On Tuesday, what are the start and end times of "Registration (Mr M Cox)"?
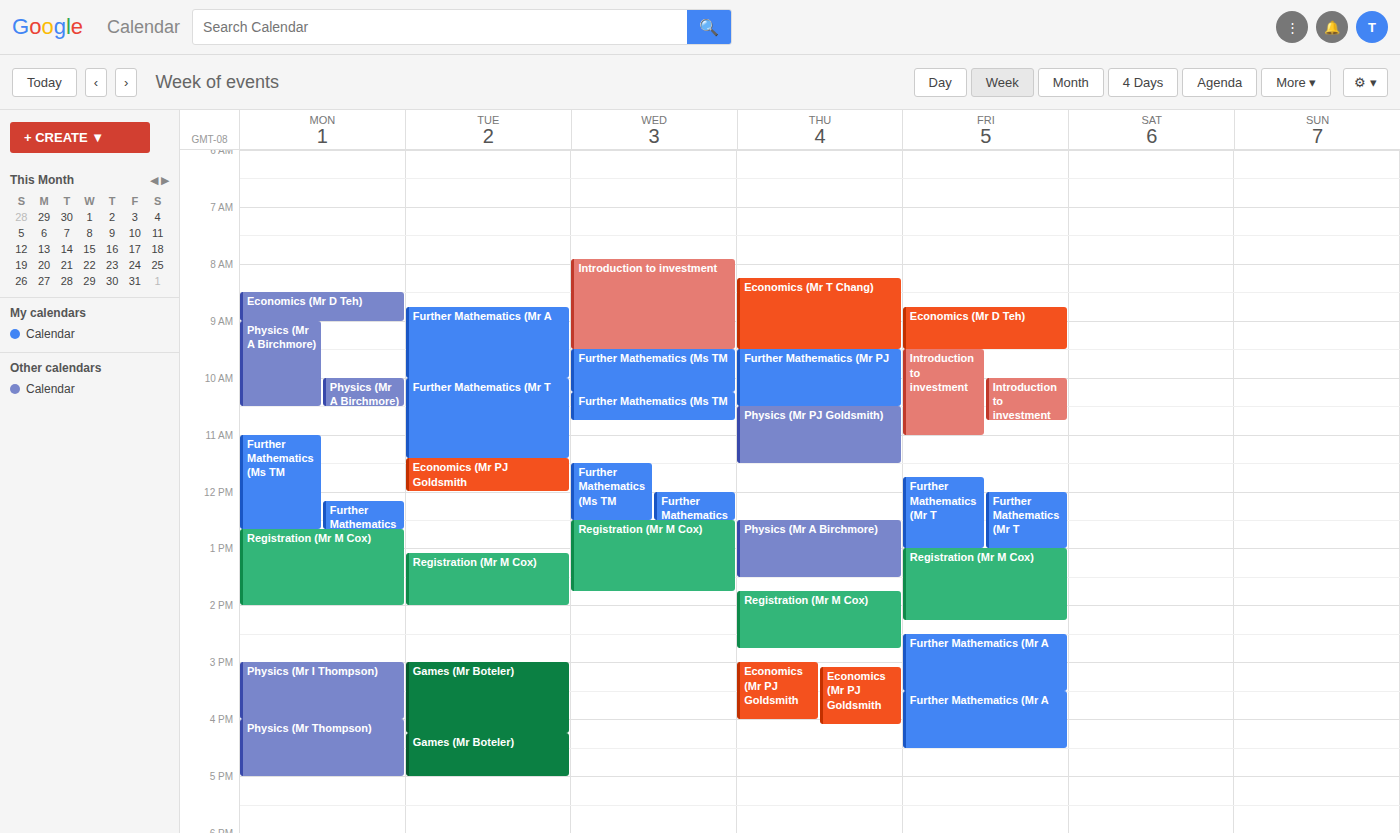
13:05 to 14:00